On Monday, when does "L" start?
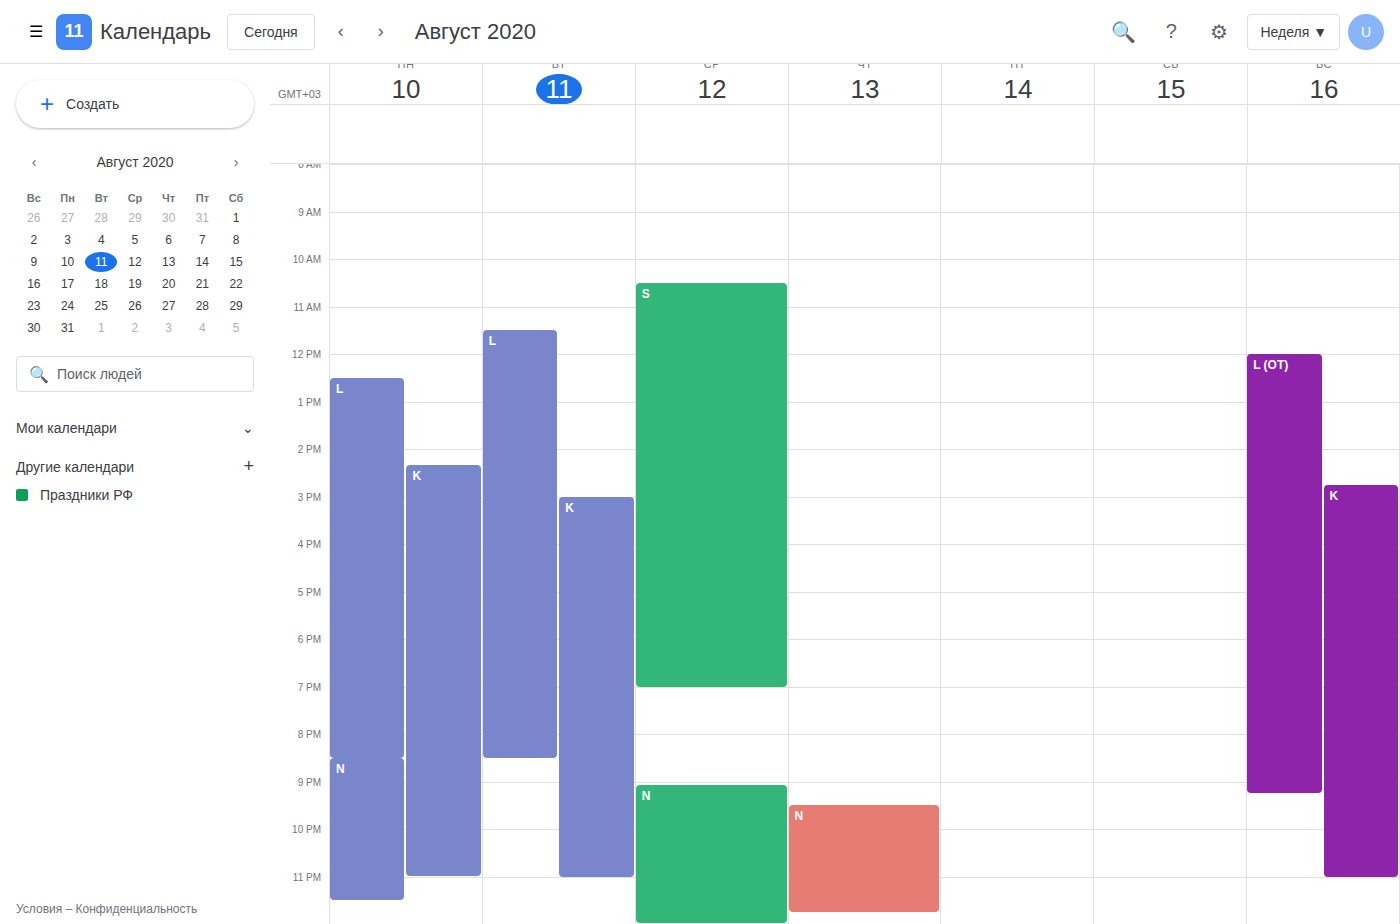
12:30 PM